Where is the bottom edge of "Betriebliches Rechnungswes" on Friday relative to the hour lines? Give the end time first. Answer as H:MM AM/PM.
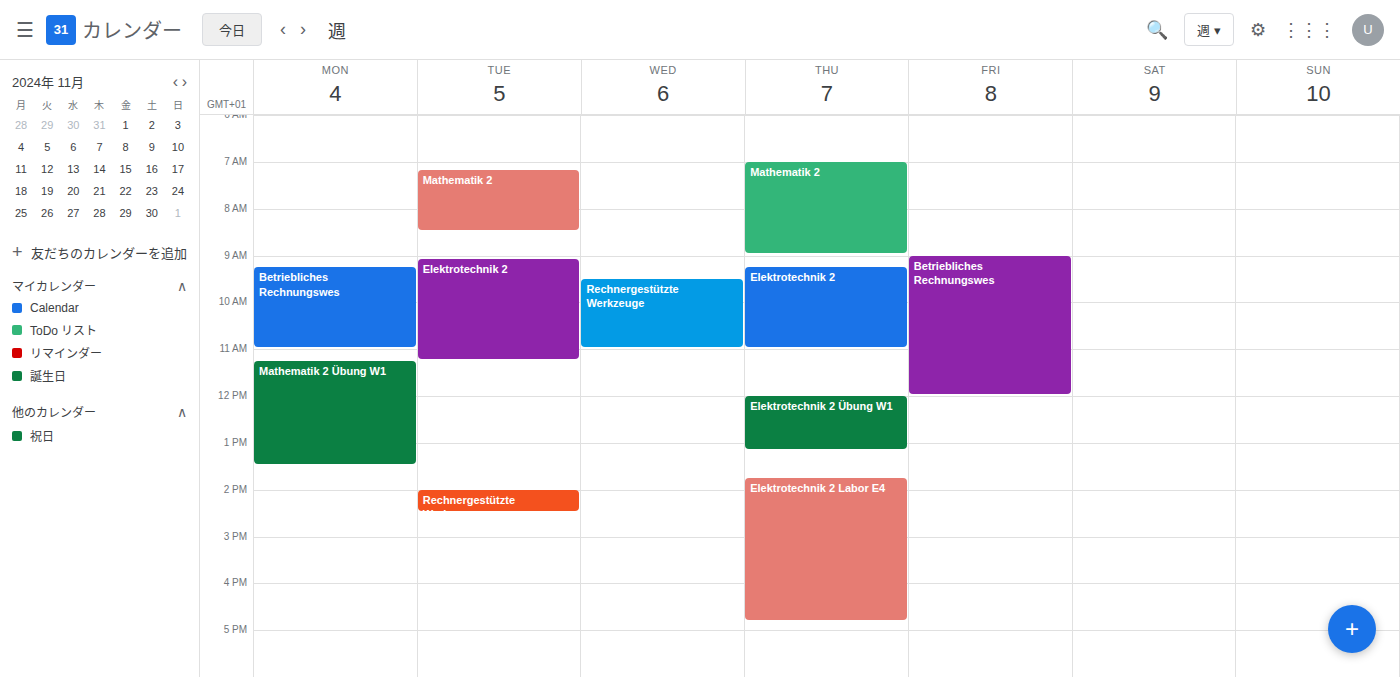
12:00 PM -- exactly on the 12 PM line.